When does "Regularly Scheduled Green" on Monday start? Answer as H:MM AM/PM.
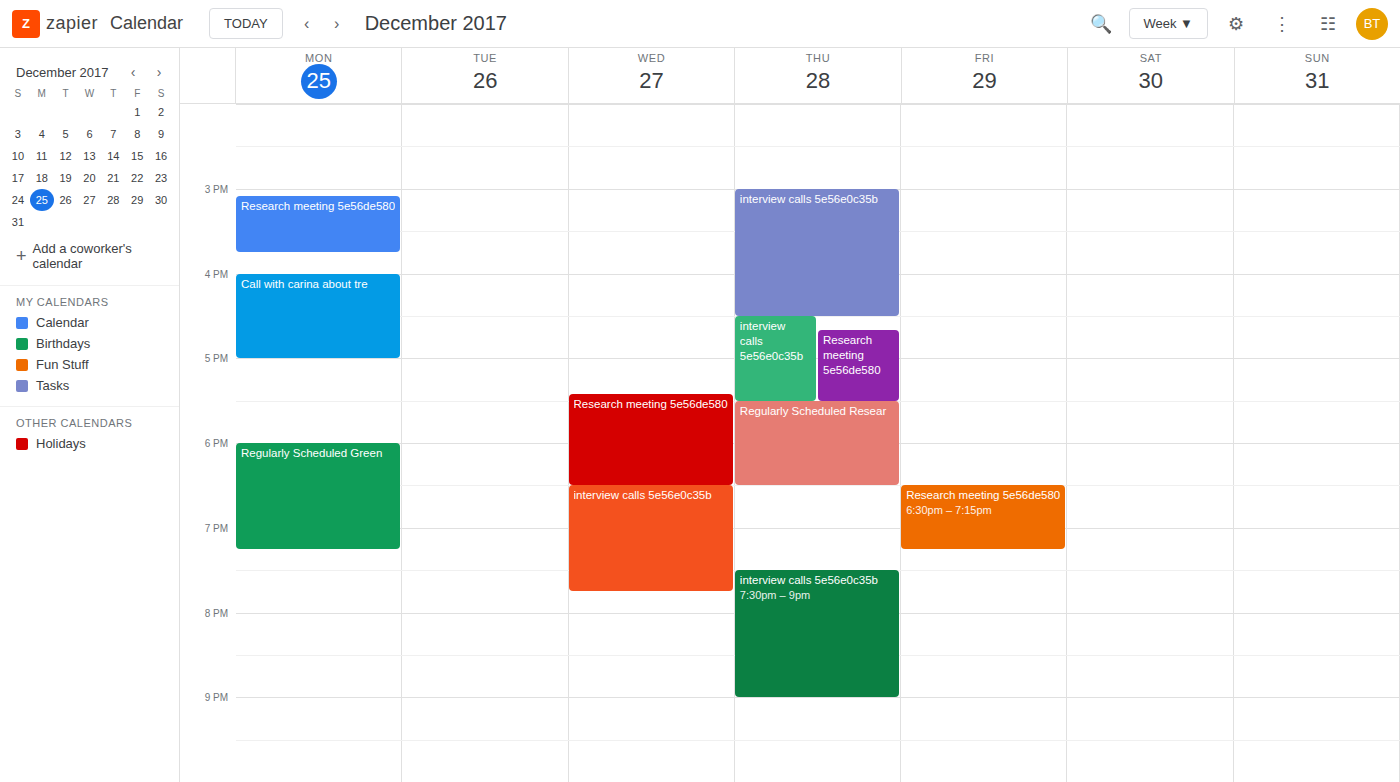
6:00 PM